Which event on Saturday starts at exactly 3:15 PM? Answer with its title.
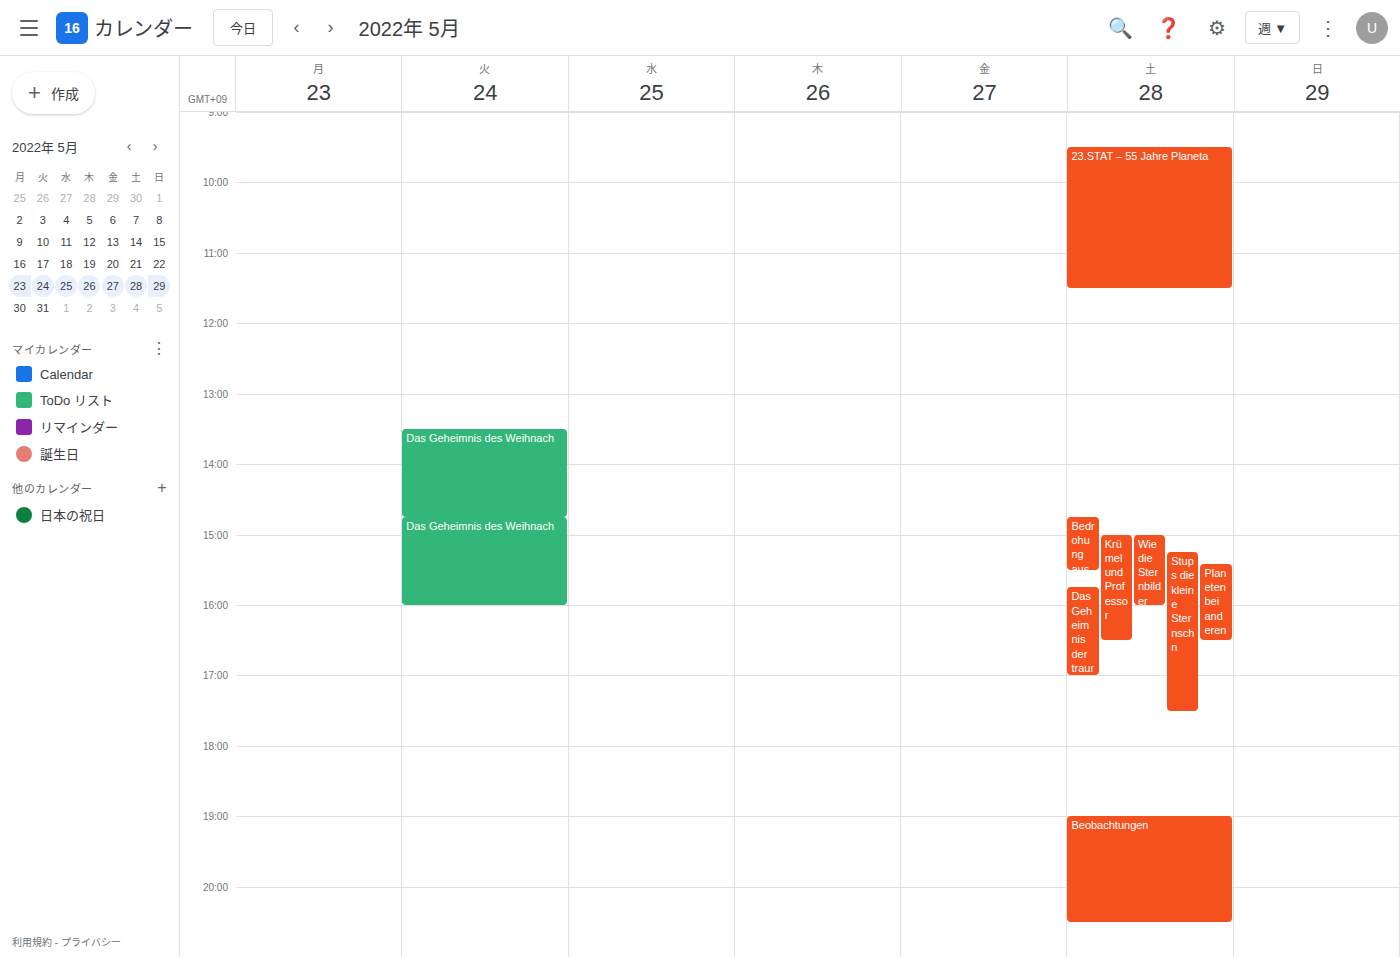
"Stups die kleine Sternschn"